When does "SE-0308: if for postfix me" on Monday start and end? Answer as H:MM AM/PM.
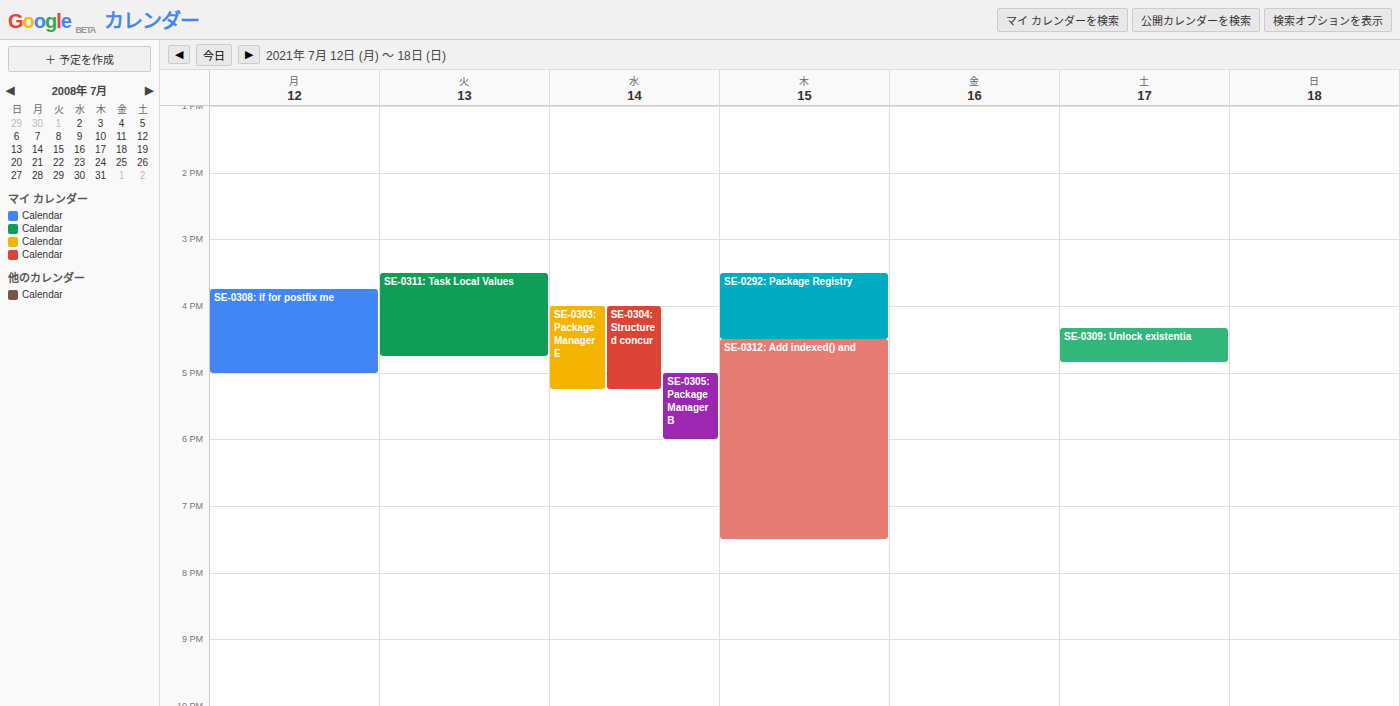
3:45 PM to 5:00 PM